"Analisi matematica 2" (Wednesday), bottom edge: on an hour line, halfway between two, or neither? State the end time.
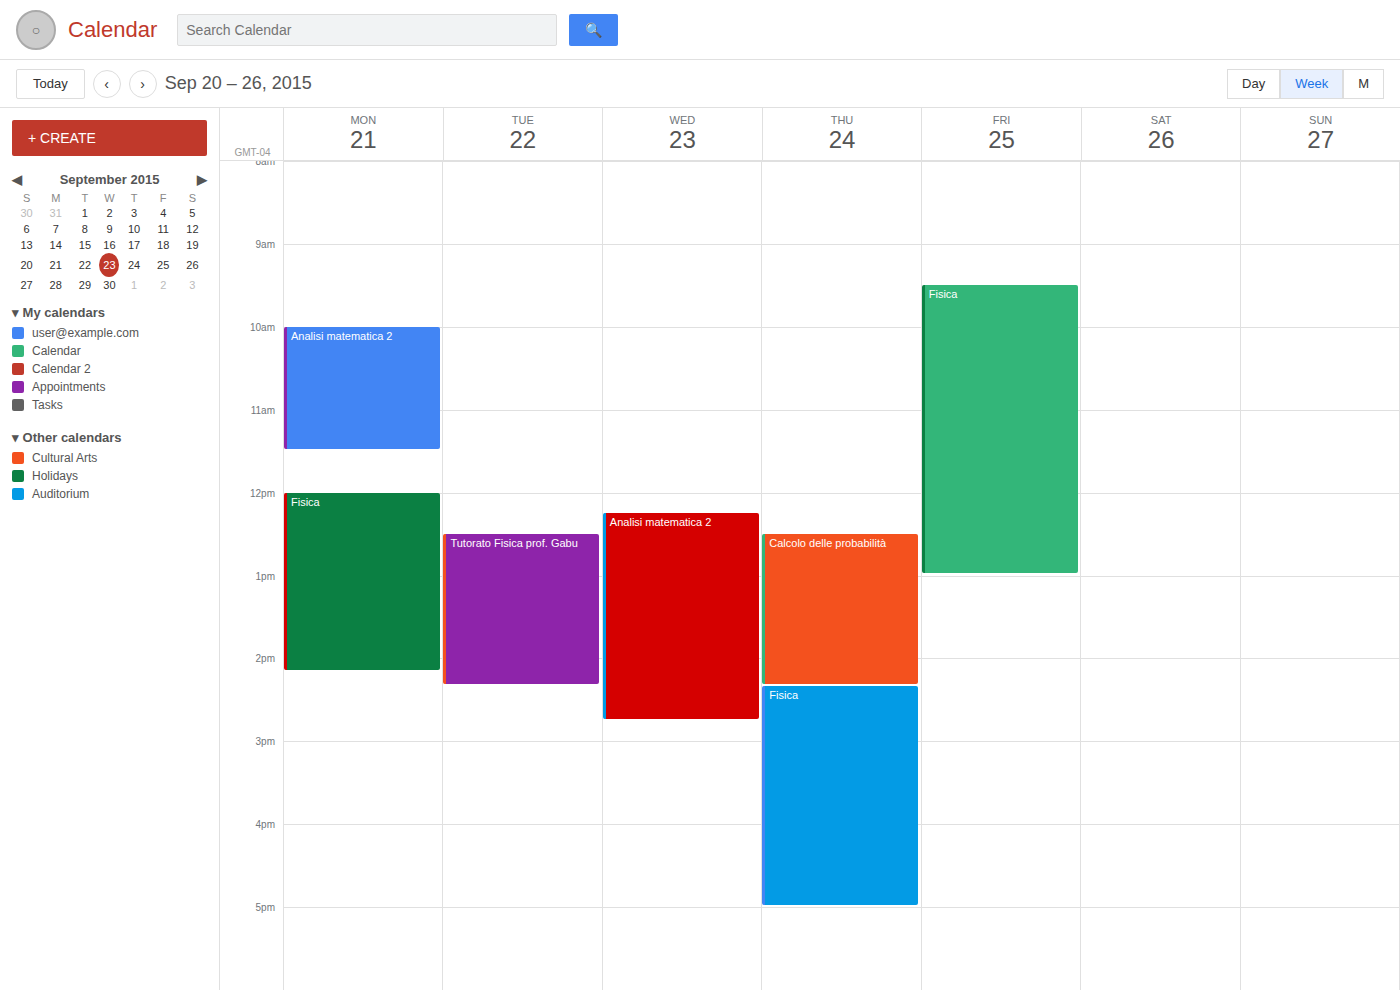
2:45 PM -- neither: three quarters of the way from the 2 PM line to the 3 PM line.